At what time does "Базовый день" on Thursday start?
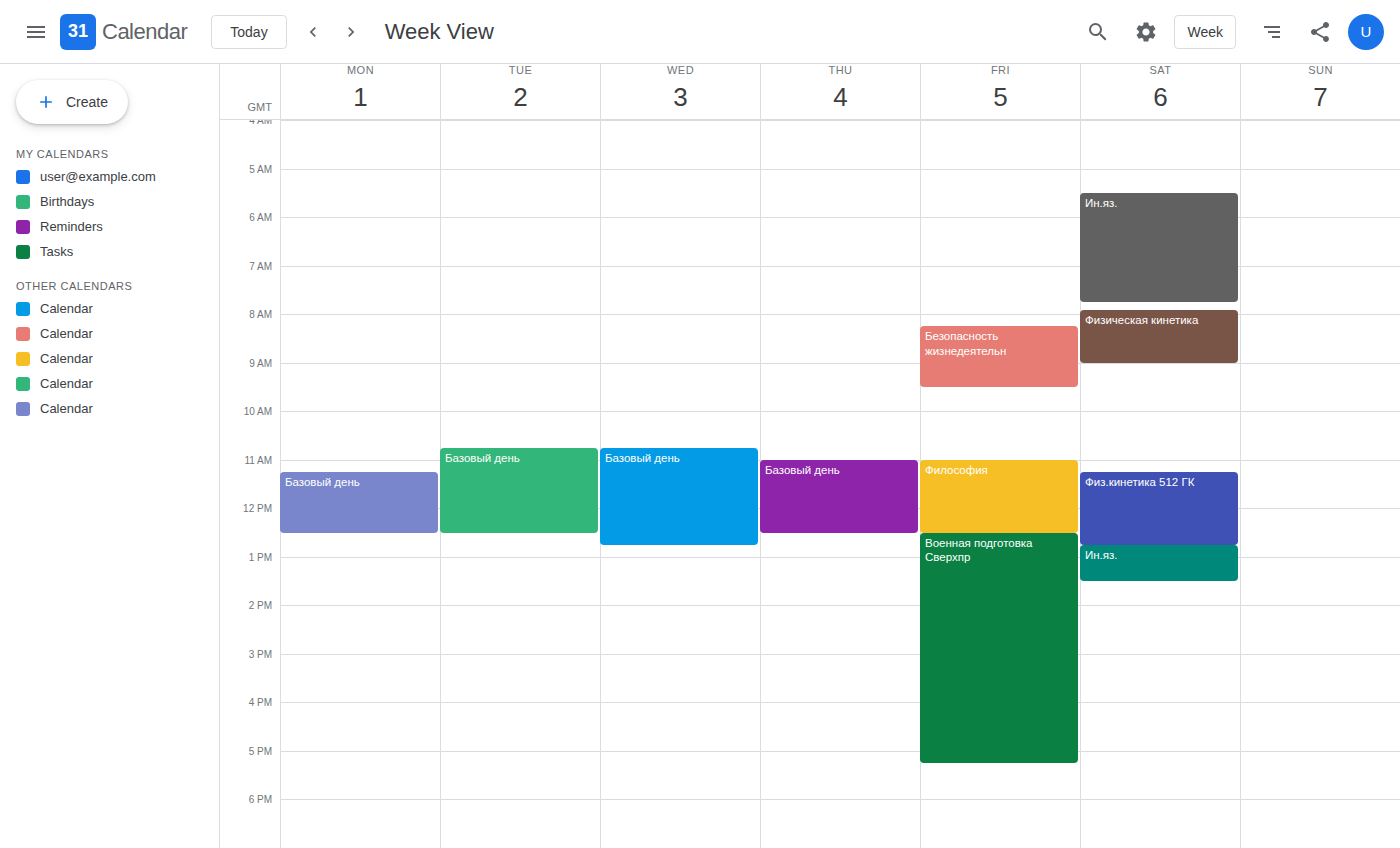
11:00 AM